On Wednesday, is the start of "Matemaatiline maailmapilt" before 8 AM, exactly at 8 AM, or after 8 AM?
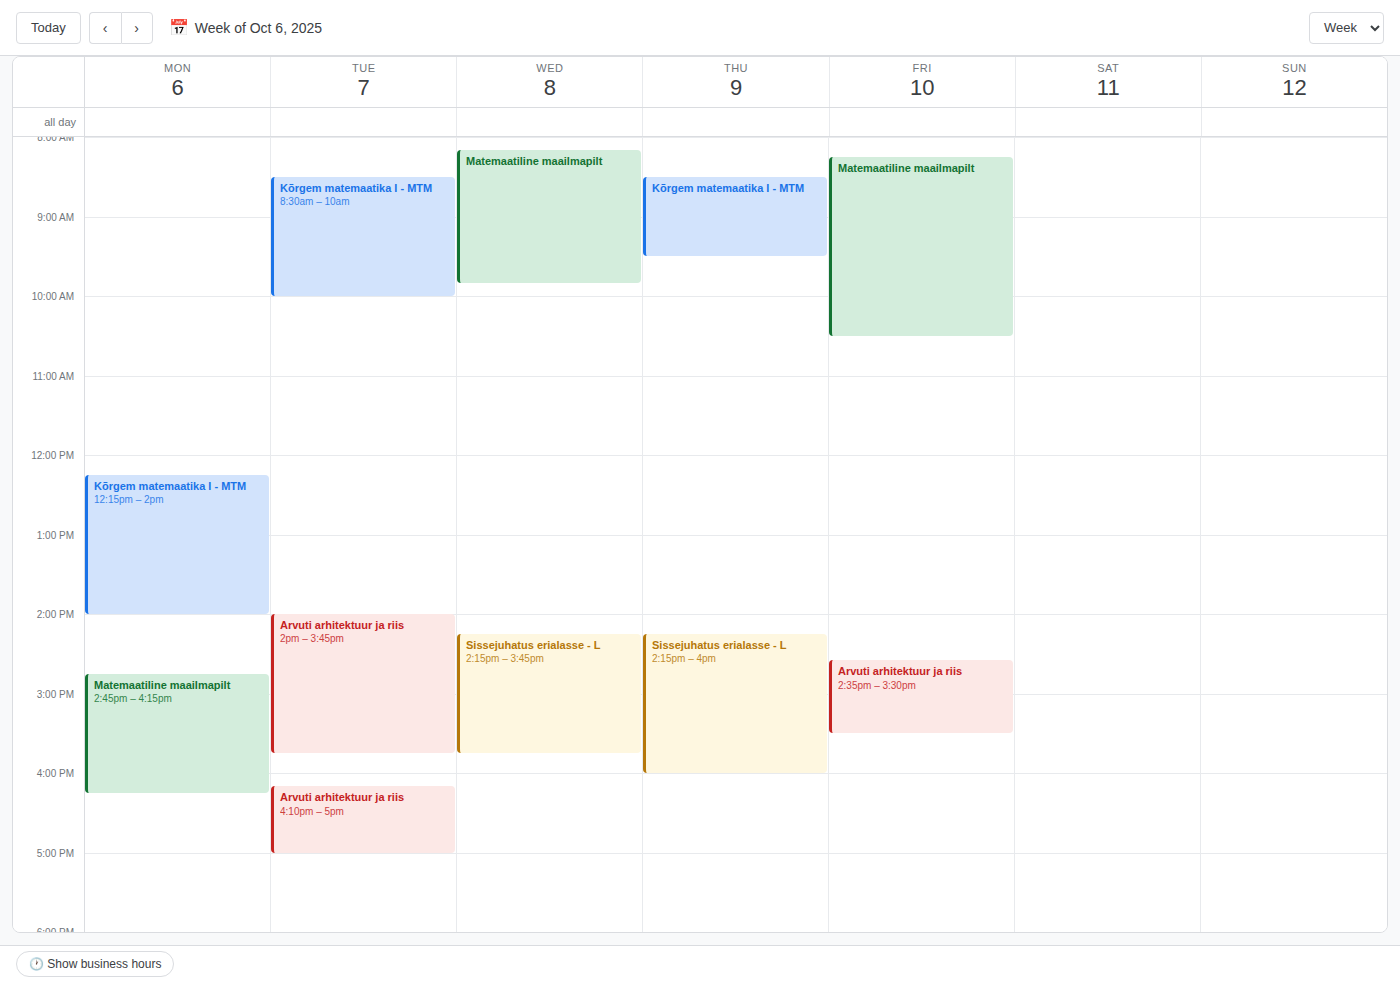
8:10 AM -- after 8 AM, 10 minutes below the 8 AM line.